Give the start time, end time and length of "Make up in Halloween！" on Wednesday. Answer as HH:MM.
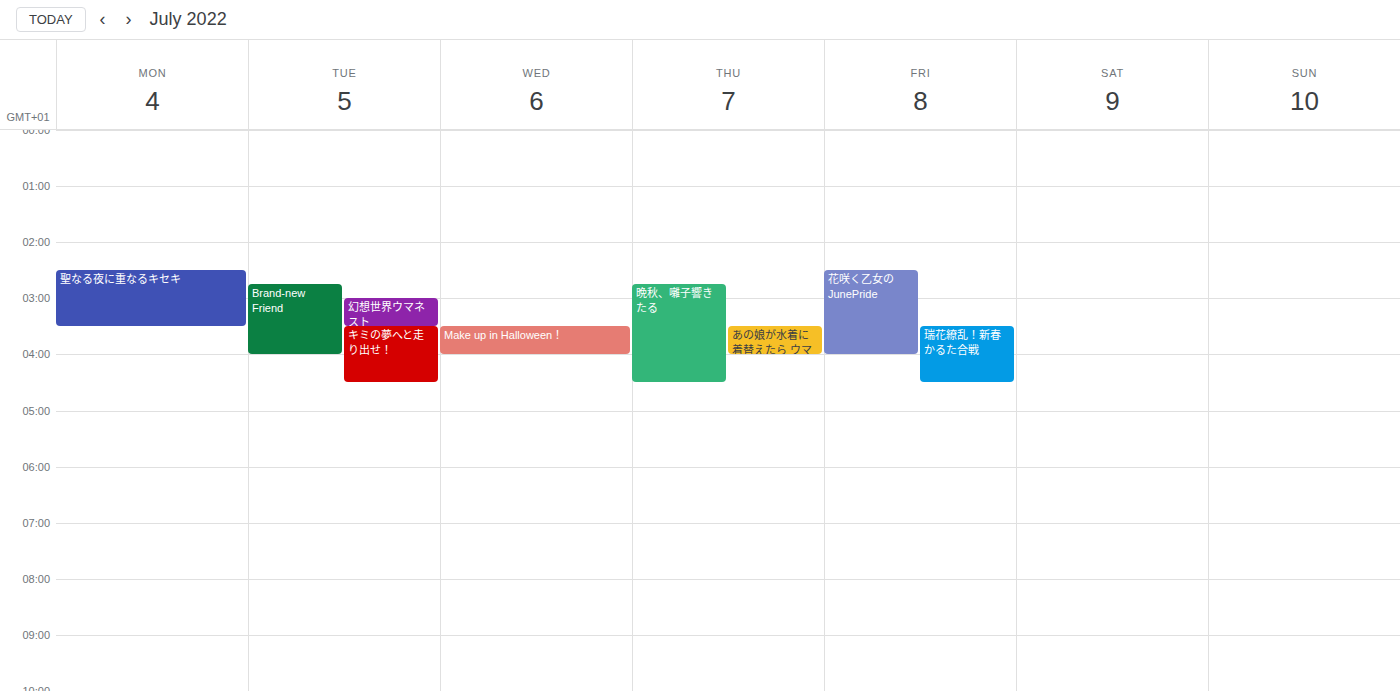
03:30 to 04:00, 30 minutes